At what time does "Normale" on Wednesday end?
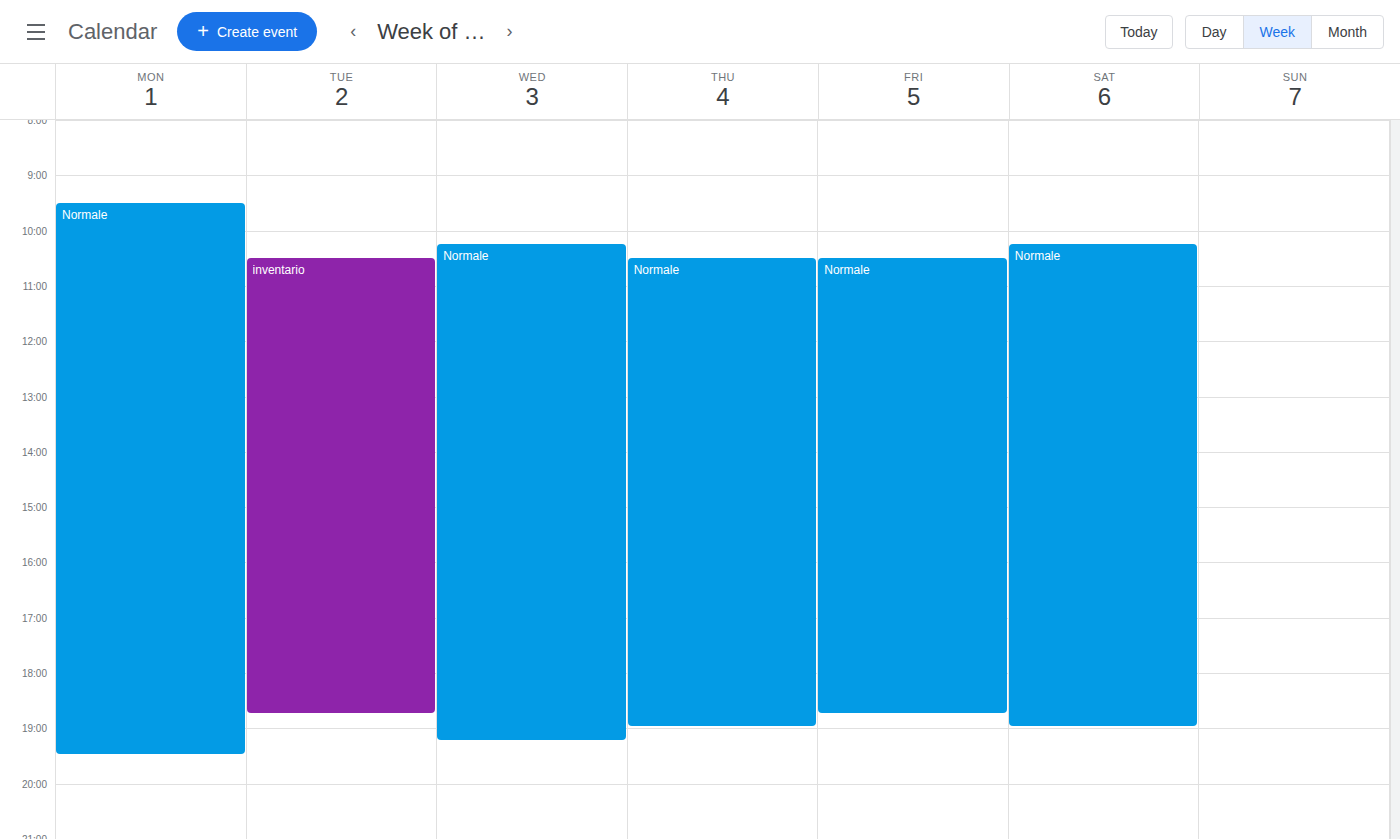
7:15 PM